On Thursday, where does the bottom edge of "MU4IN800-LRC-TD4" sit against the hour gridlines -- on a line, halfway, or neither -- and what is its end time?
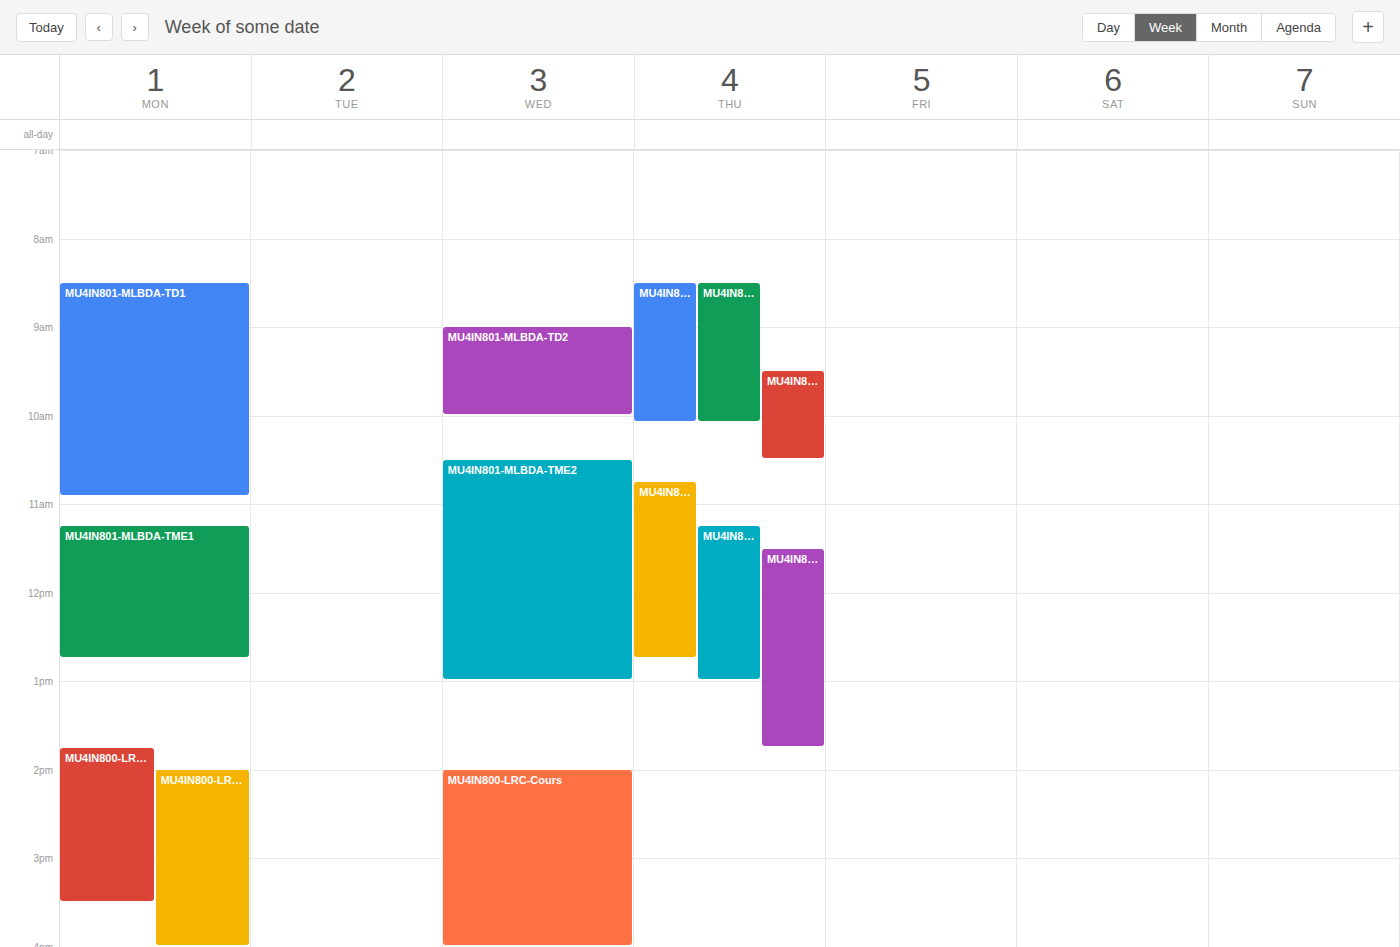
12:45 PM -- neither: three quarters of the way from the 12 PM line to the 1 PM line.